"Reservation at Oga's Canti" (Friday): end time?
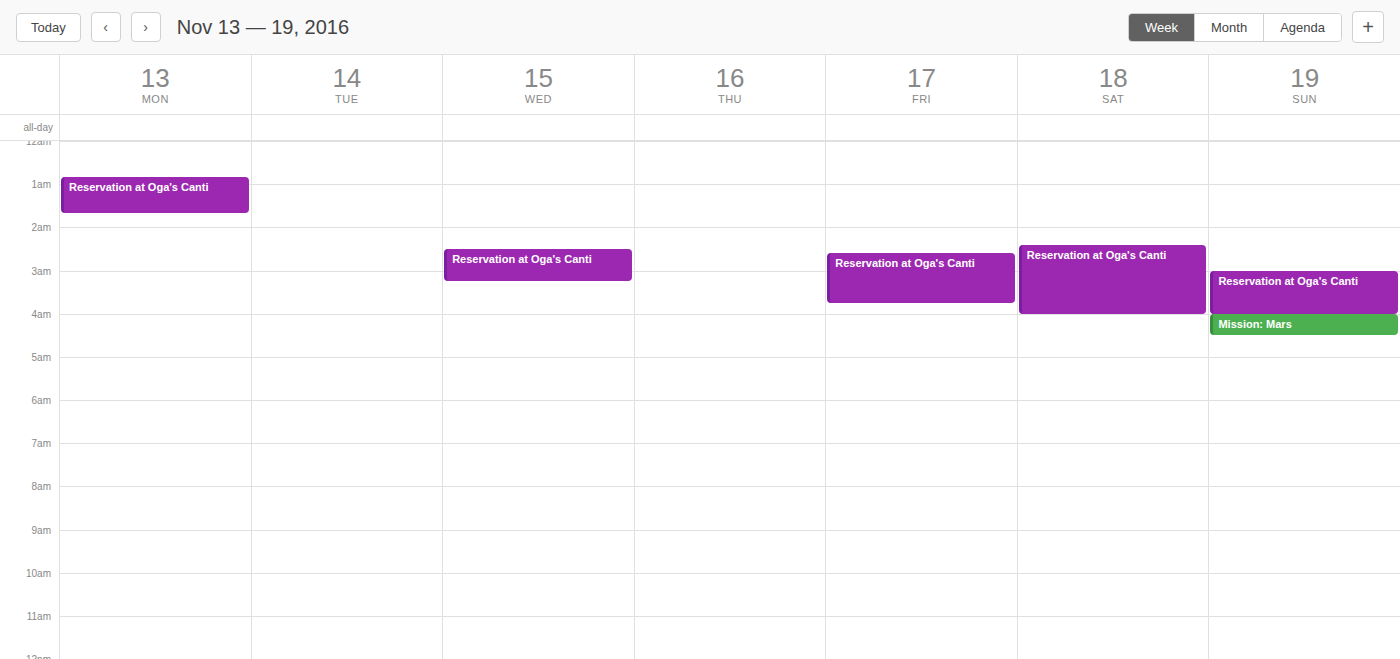
3:45 AM